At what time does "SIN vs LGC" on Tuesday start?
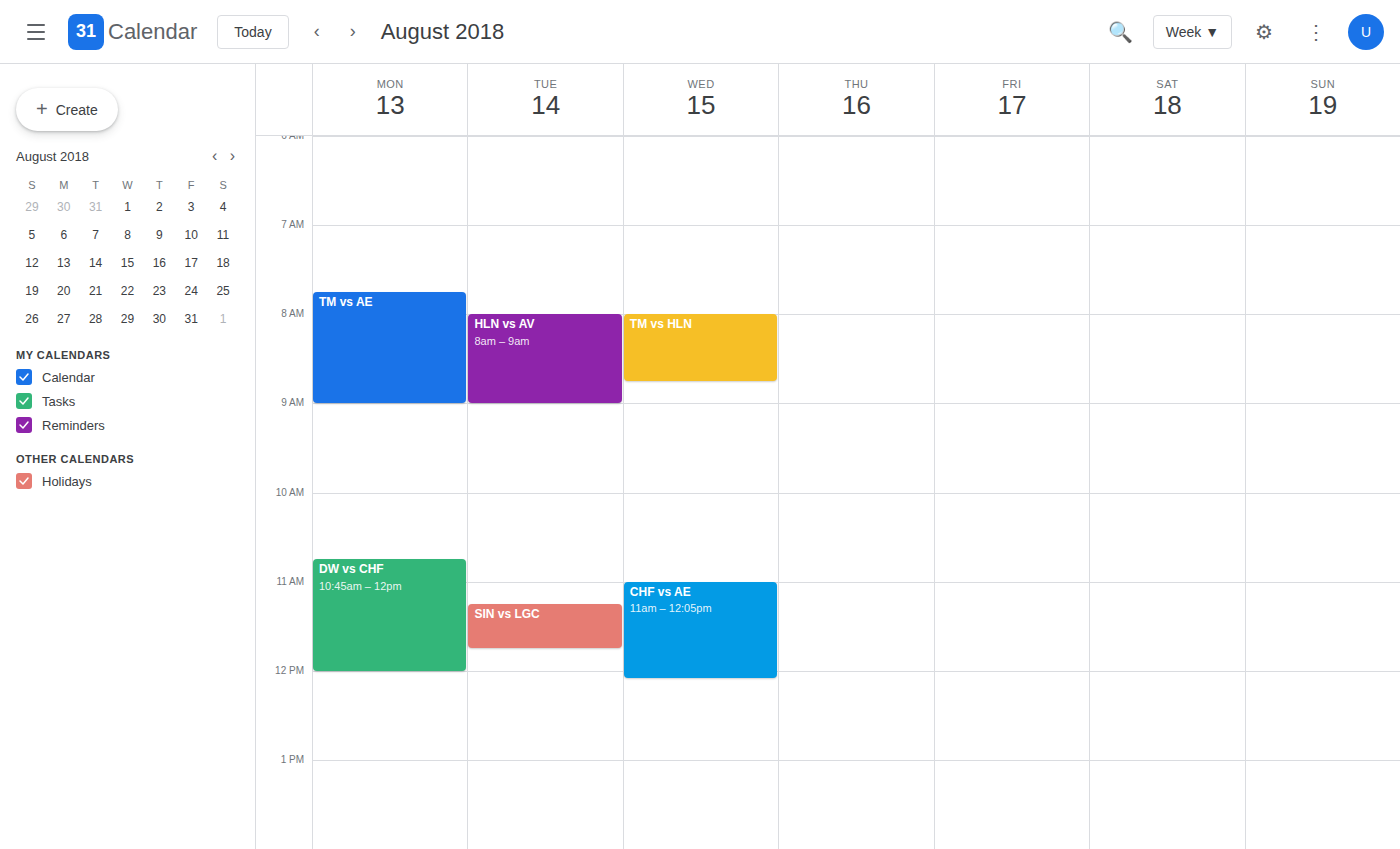
11:15